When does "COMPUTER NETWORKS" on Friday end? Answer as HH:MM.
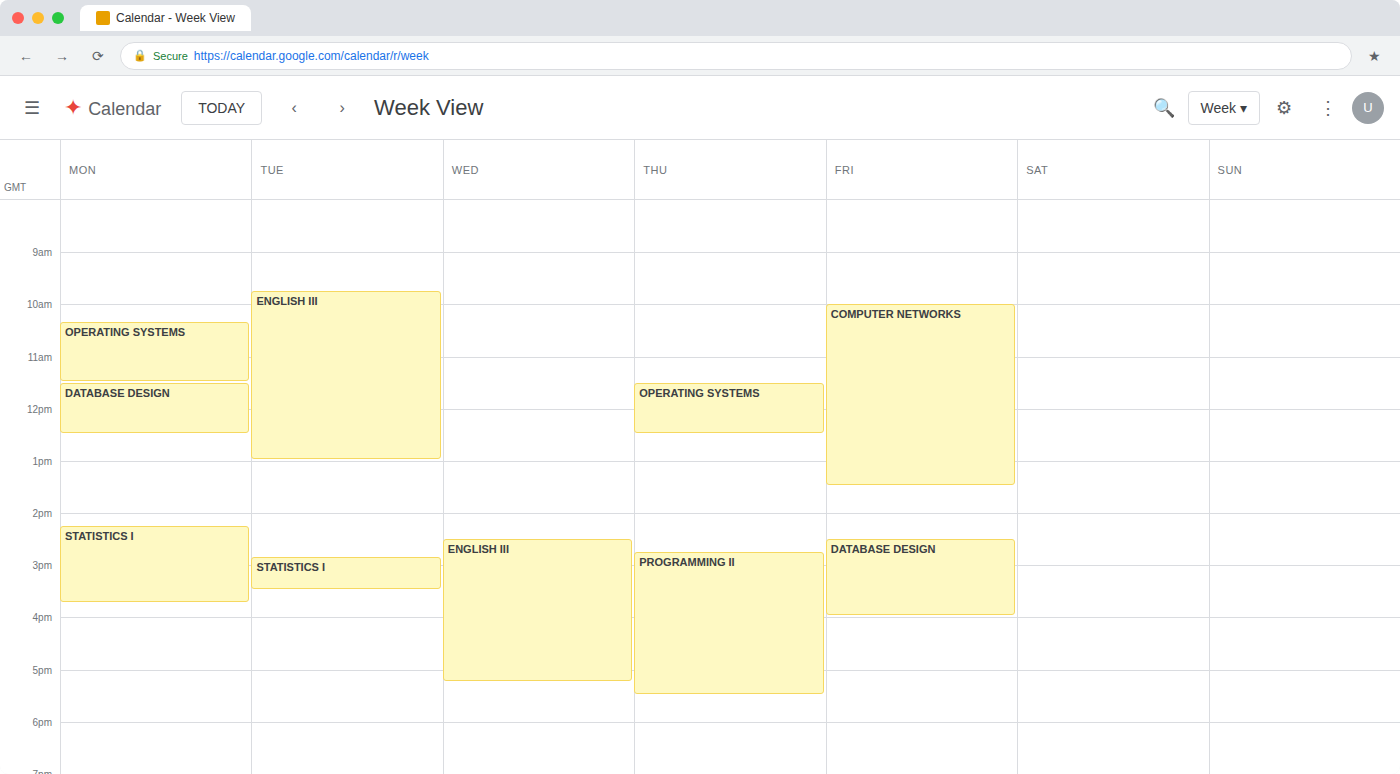
13:30